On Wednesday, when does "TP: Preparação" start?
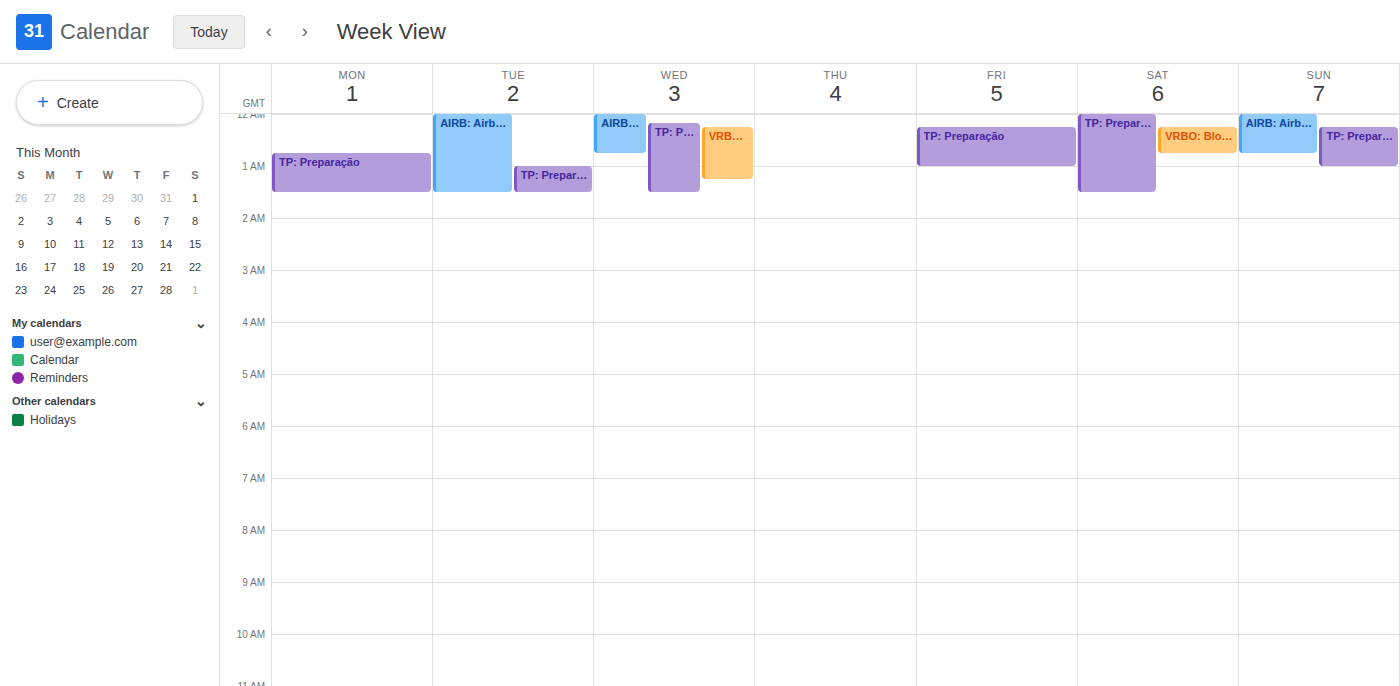
00:10